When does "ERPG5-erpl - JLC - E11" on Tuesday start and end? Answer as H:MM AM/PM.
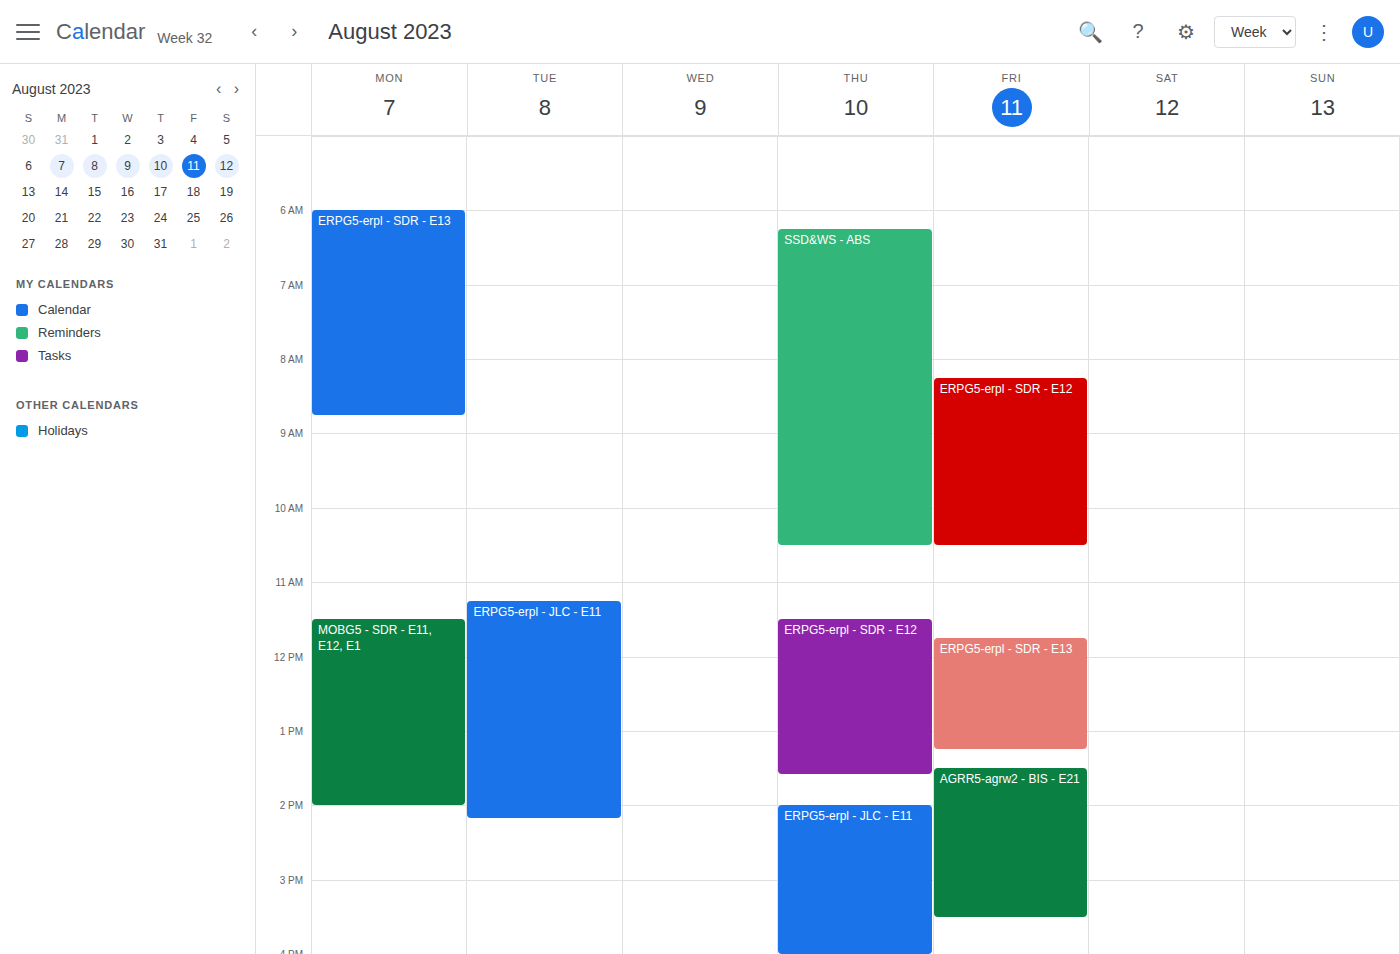
11:15 AM to 2:10 PM